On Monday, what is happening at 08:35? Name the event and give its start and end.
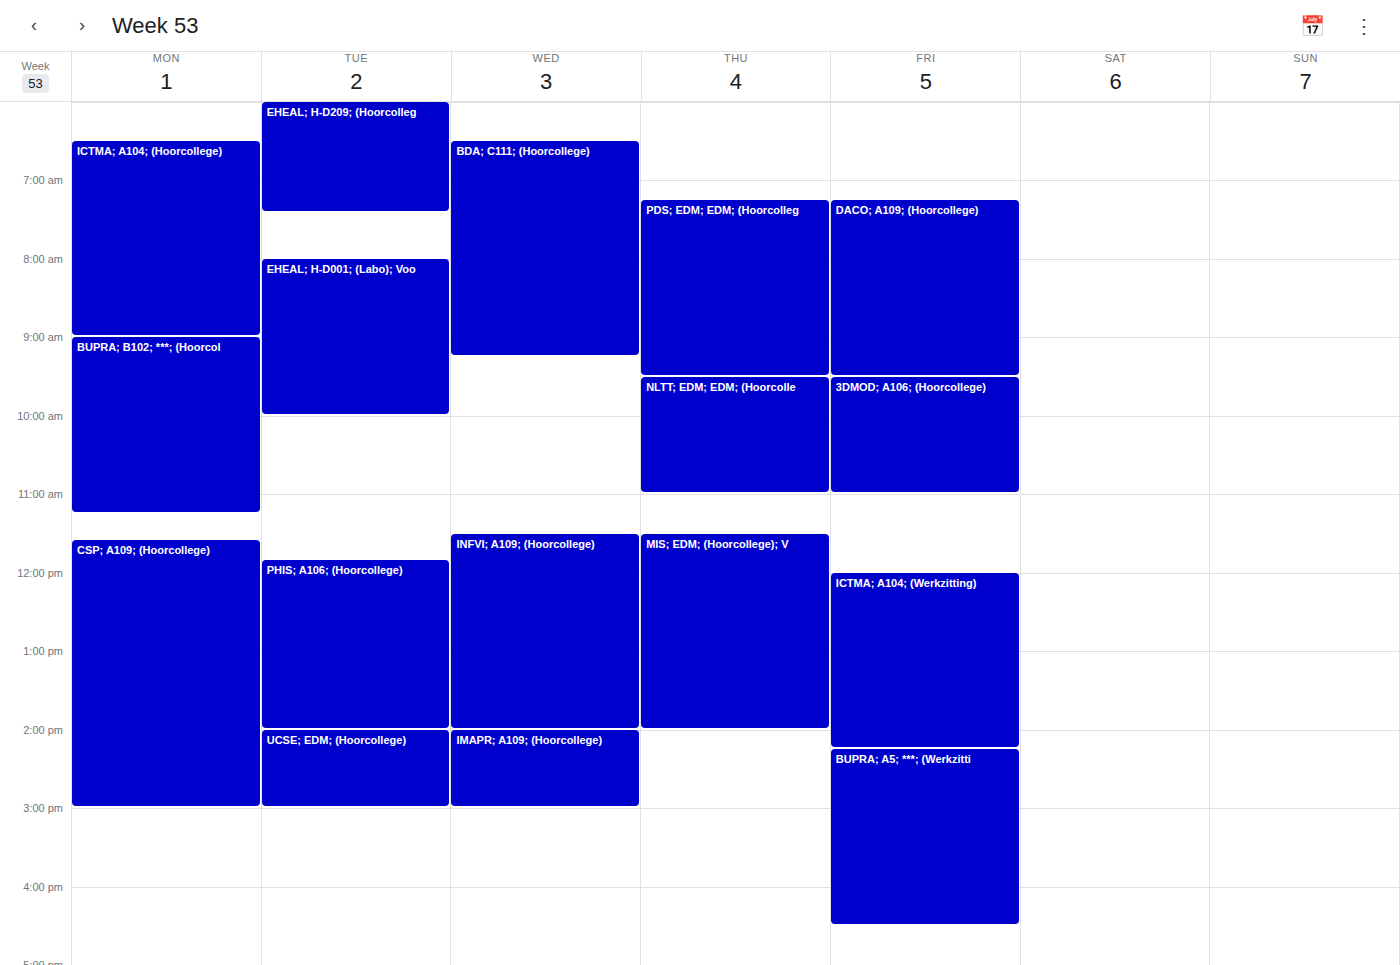
"ICTMA; A104; (Hoorcollege)", 06:30 to 09:00